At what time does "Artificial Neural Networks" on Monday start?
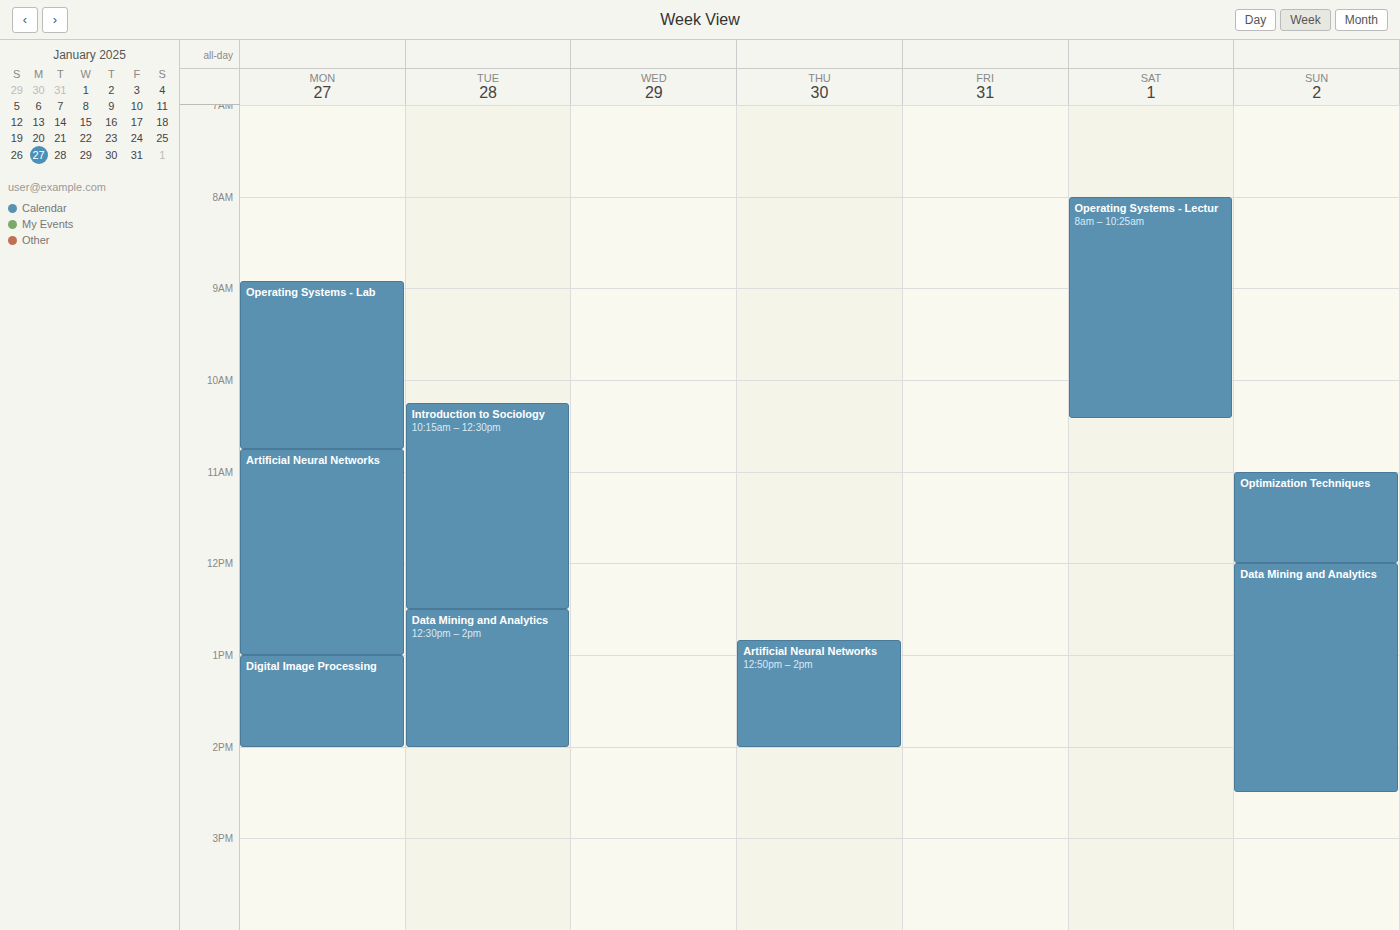
10:45 AM